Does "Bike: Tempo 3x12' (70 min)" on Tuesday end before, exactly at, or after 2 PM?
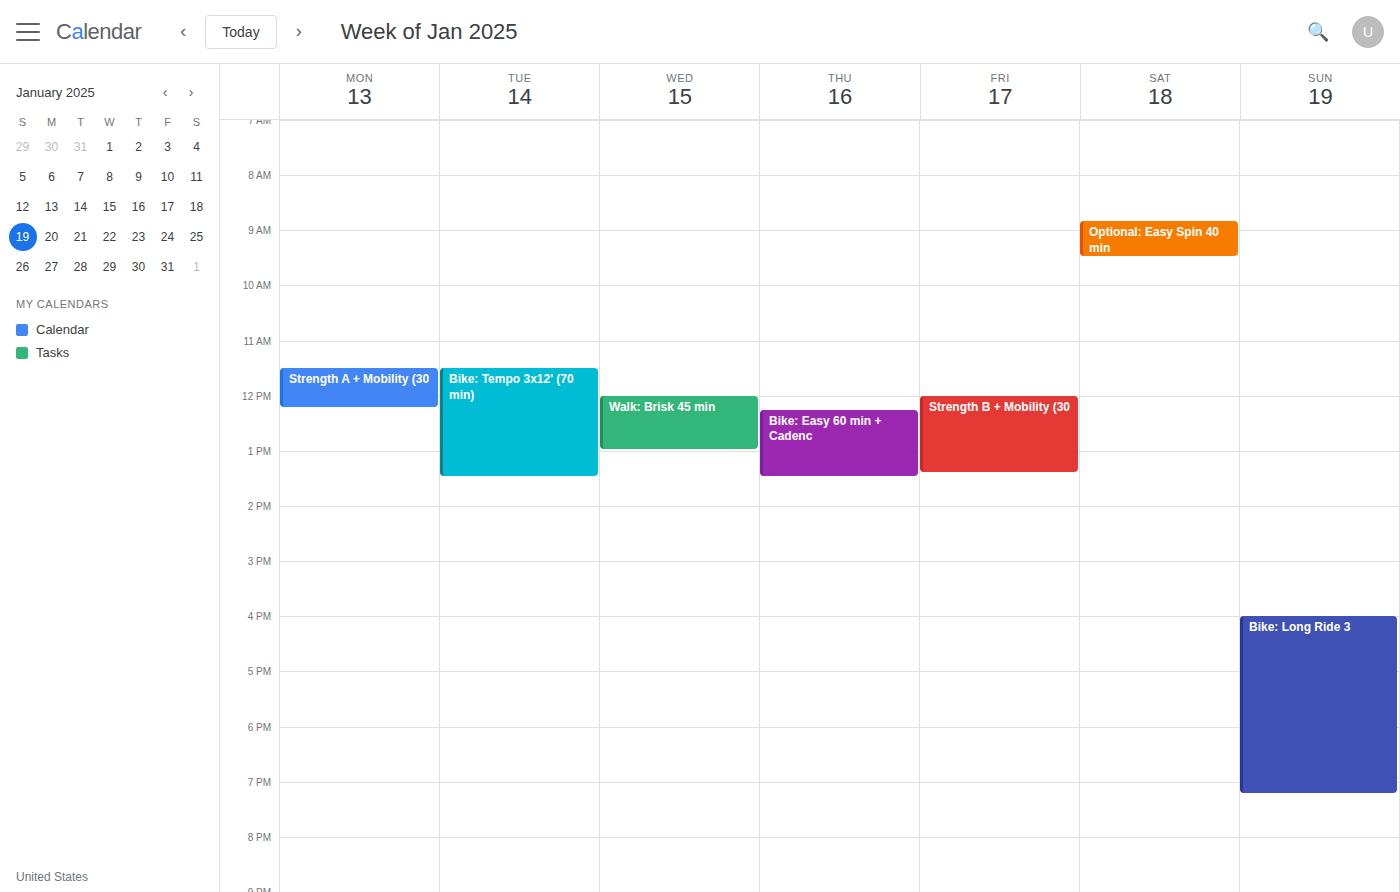
1:30 PM -- before 2 PM, 30 minutes above the 2 PM line.